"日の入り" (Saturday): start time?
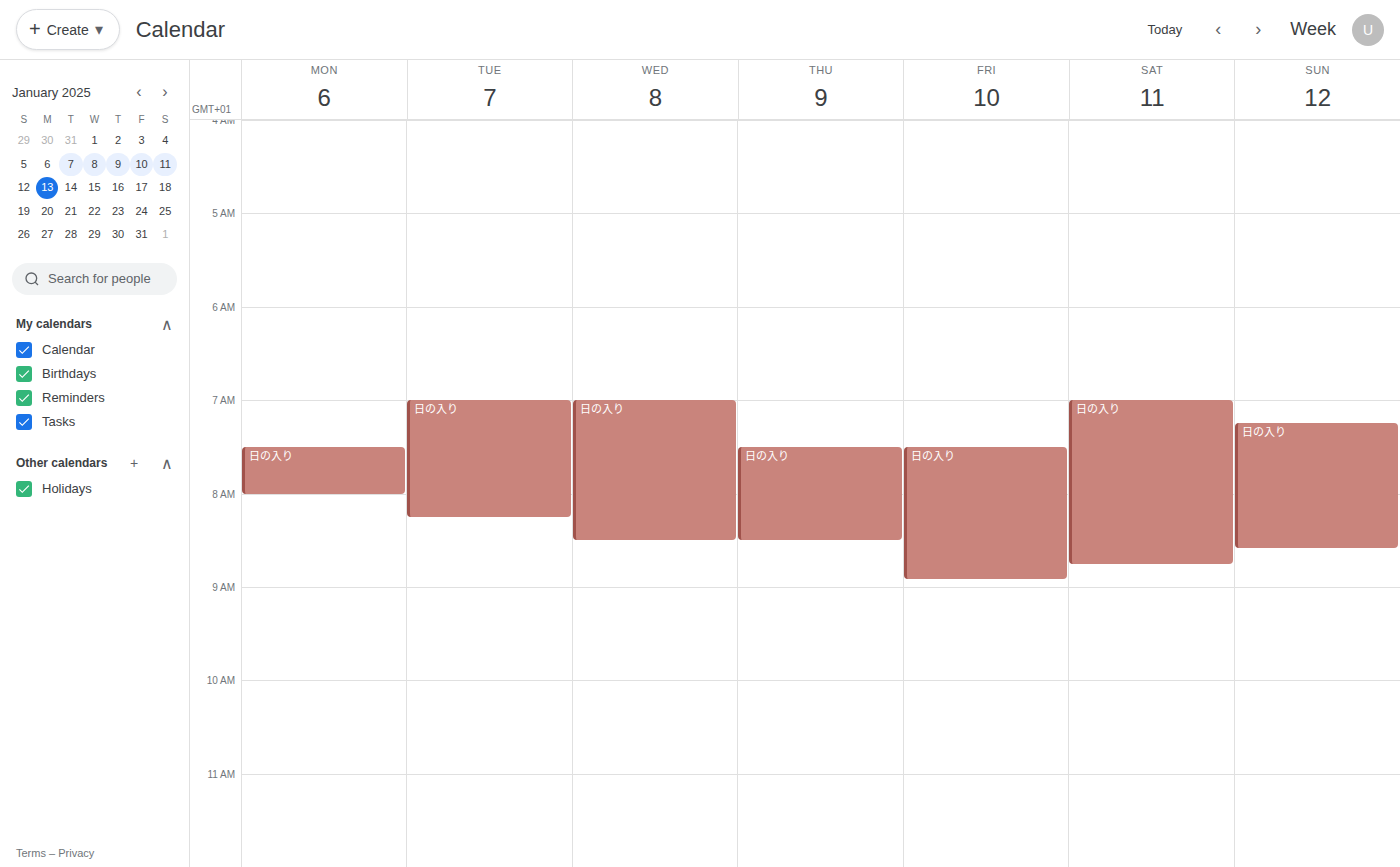
7:00 AM